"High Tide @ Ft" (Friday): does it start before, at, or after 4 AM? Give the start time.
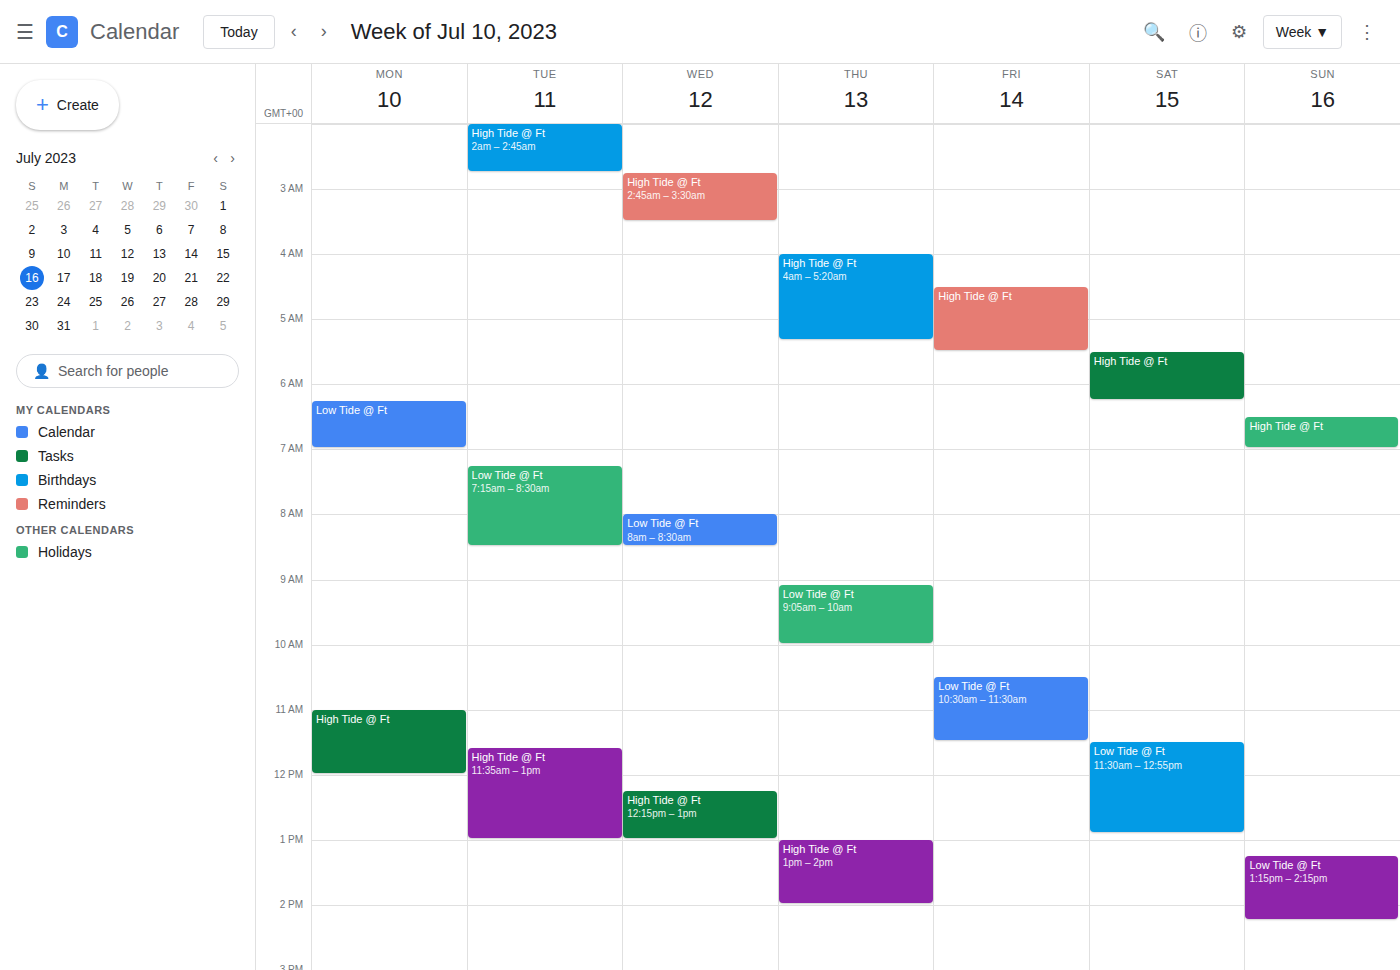
4:30 AM -- after 4 AM, 30 minutes below the 4 AM line.